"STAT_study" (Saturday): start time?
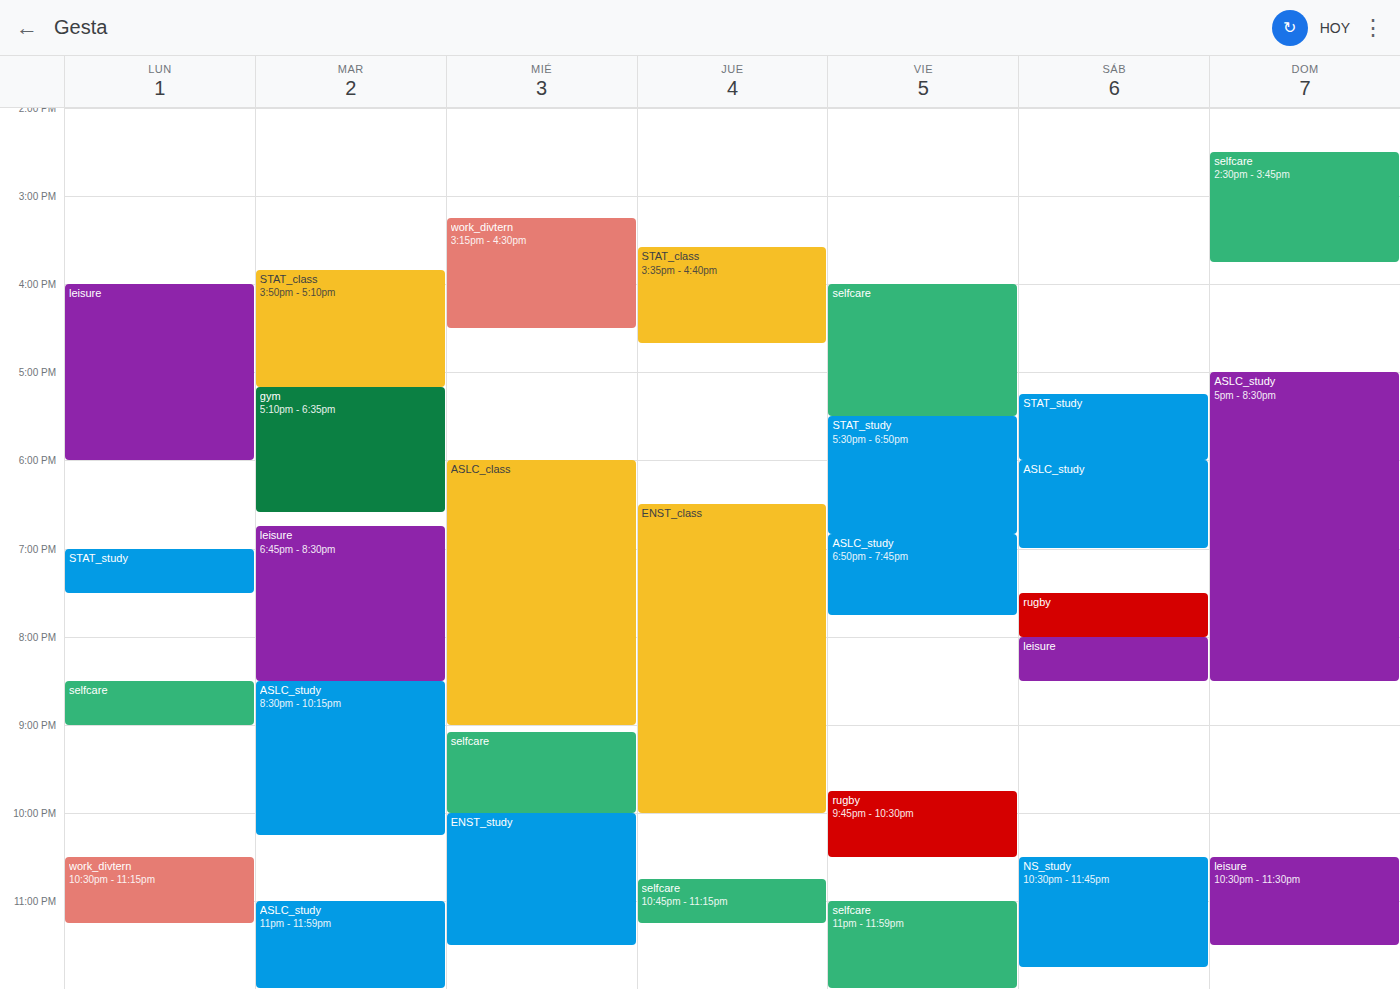
5:15 PM